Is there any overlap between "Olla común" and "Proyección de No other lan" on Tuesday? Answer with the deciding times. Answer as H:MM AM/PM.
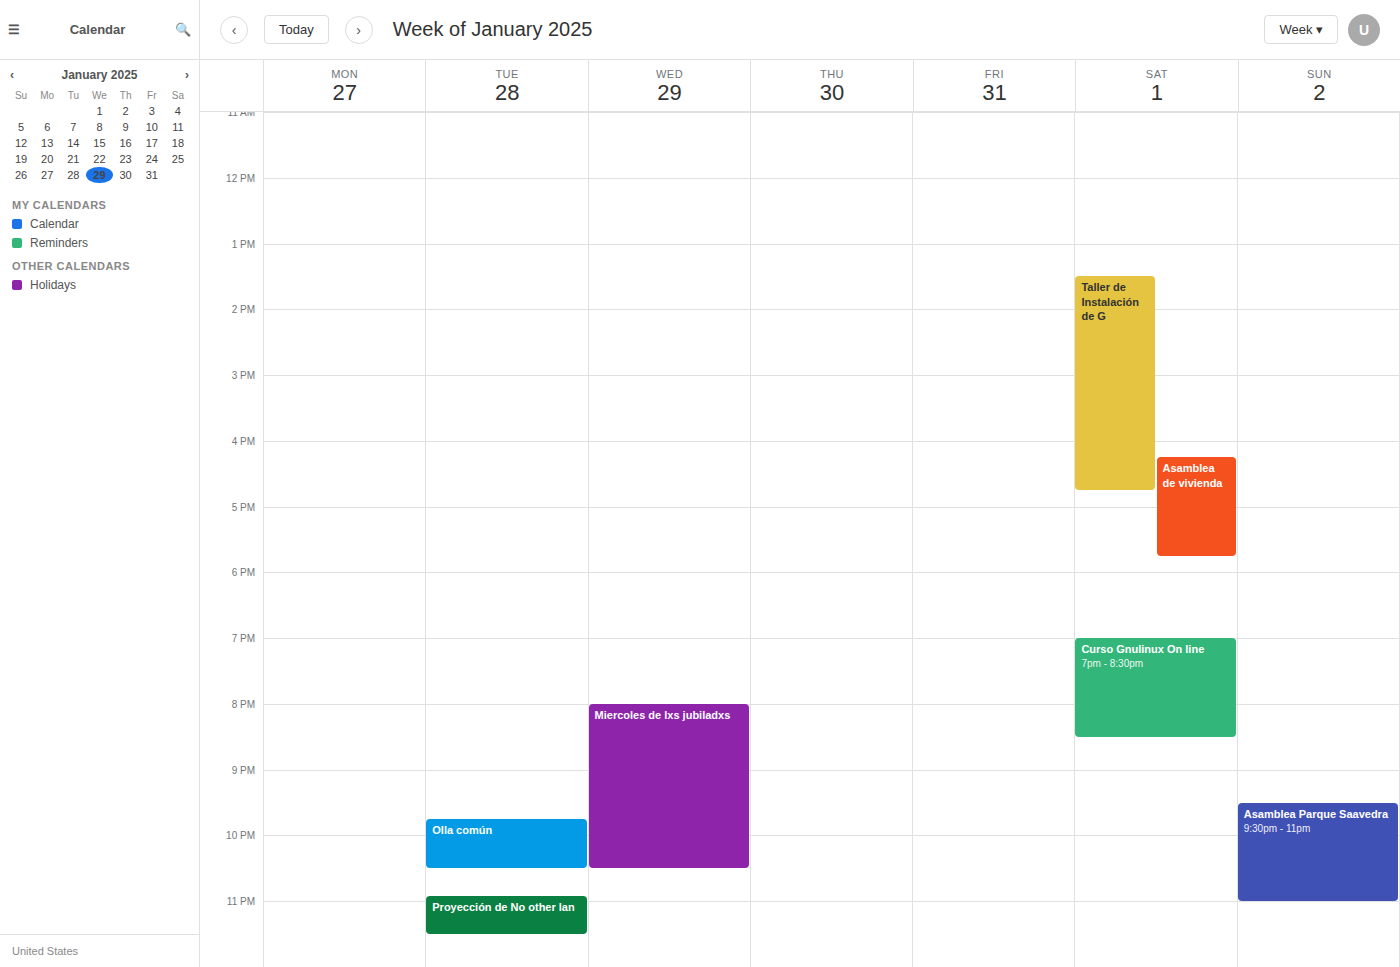
"Olla común" ends at 10:30 PM and "Proyección de No other lan" starts at 10:55 PM -- no overlap.